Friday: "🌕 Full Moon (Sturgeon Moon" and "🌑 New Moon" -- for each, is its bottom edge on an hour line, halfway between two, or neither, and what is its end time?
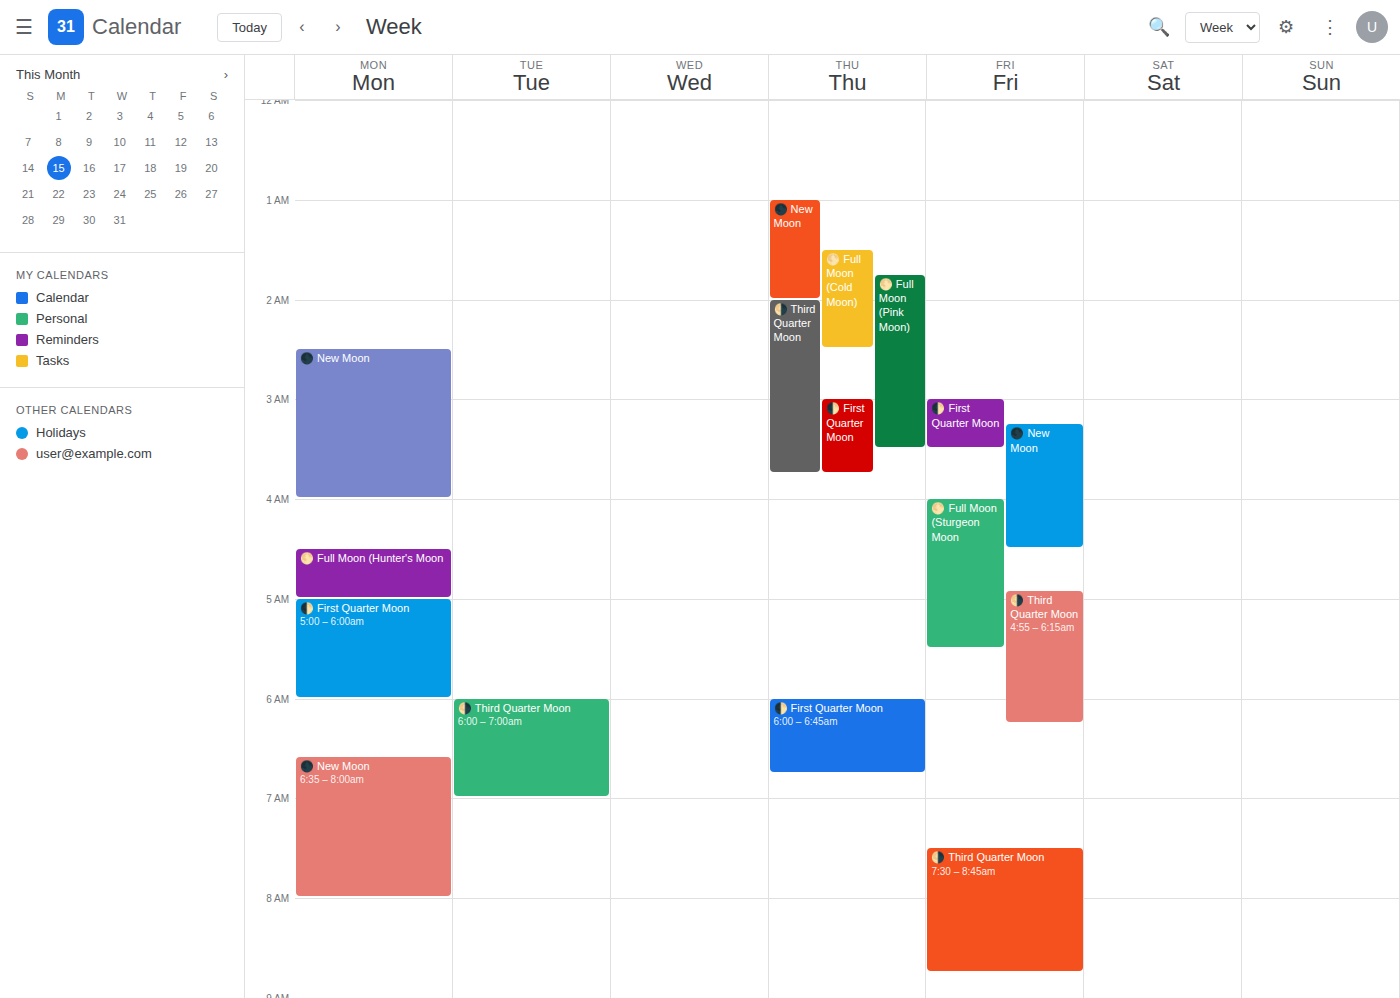
"🌕 Full Moon (Sturgeon Moon": 5:30 AM, halfway between the 5 AM and 6 AM lines. "🌑 New Moon": 4:30 AM, halfway between the 4 AM and 5 AM lines.